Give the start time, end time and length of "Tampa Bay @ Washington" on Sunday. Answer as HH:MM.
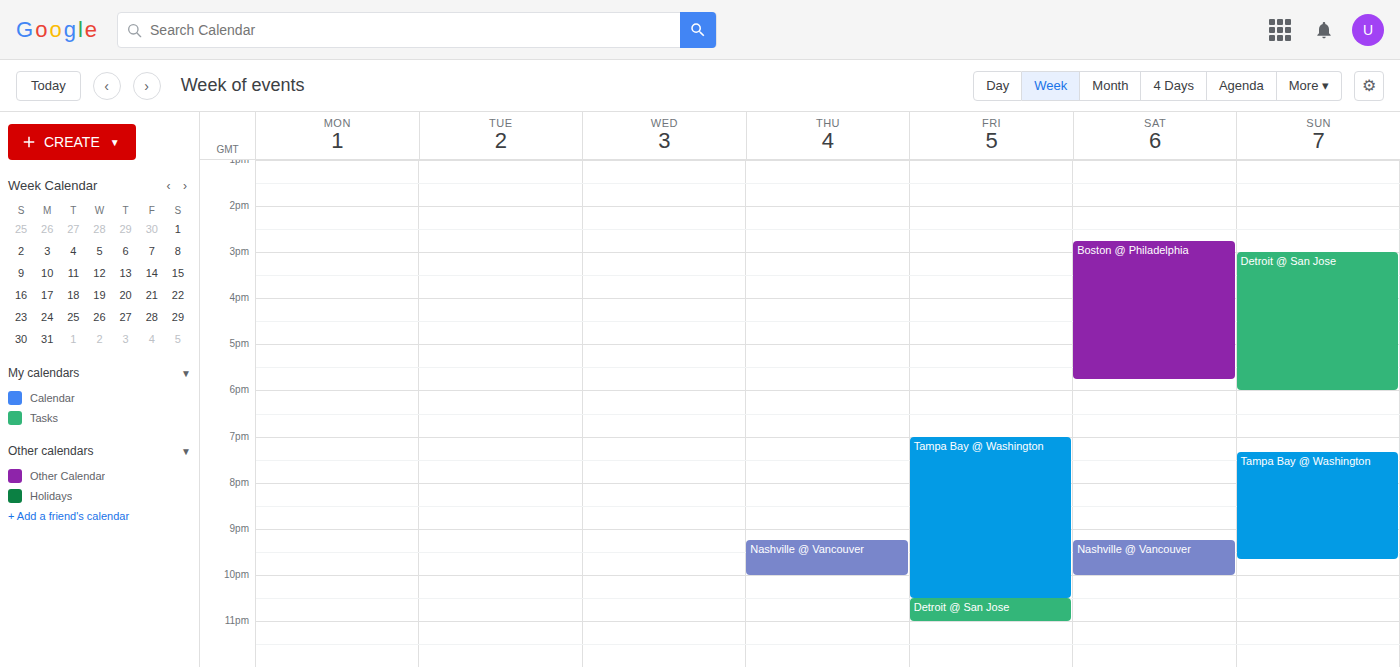
19:20 to 21:40, 2 hours 20 minutes